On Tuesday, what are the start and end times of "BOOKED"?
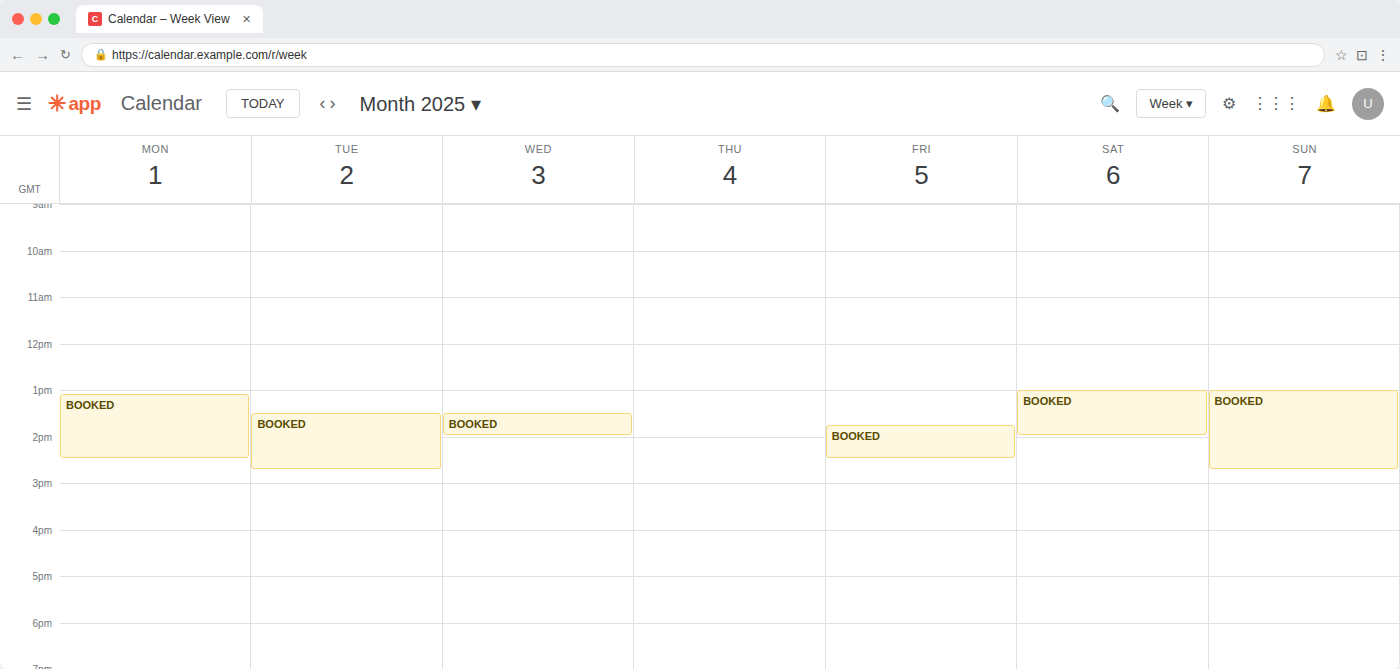
1:30 PM to 2:45 PM